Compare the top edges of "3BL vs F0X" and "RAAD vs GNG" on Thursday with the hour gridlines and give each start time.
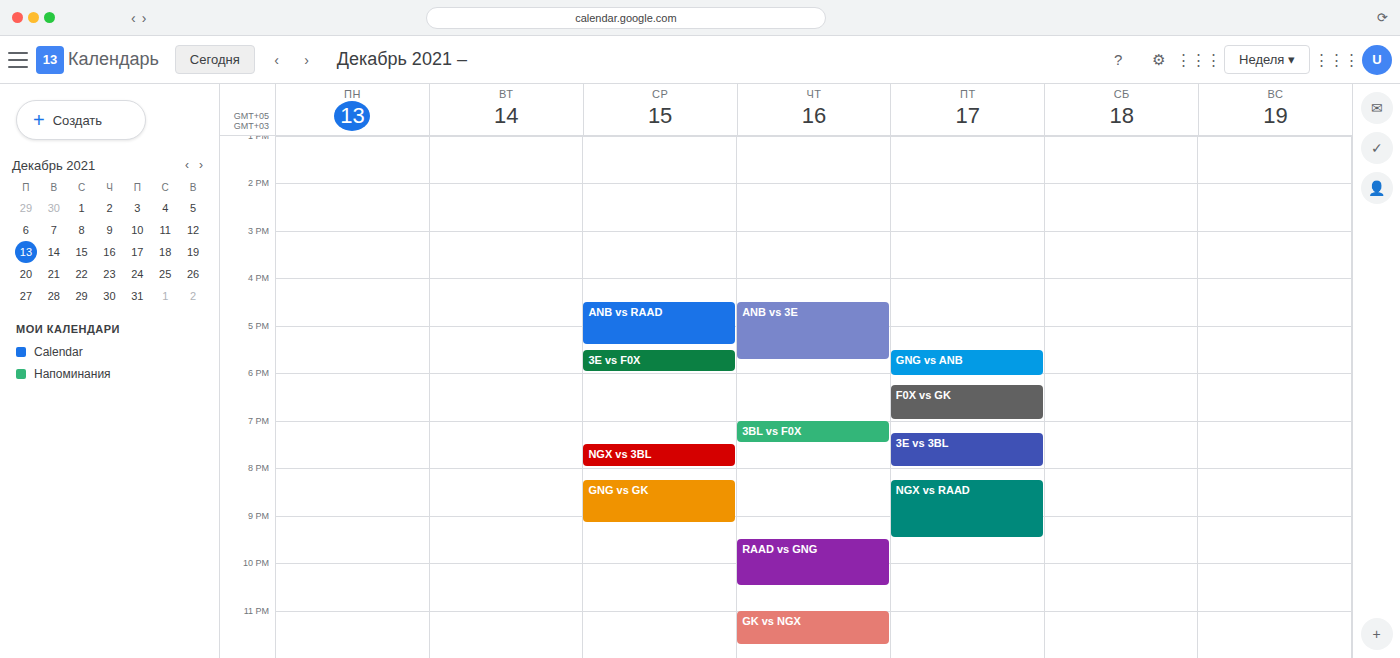
"3BL vs F0X": 7:00 PM, exactly on the 7 PM line. "RAAD vs GNG": 9:30 PM, halfway between the 9 PM and 10 PM lines.